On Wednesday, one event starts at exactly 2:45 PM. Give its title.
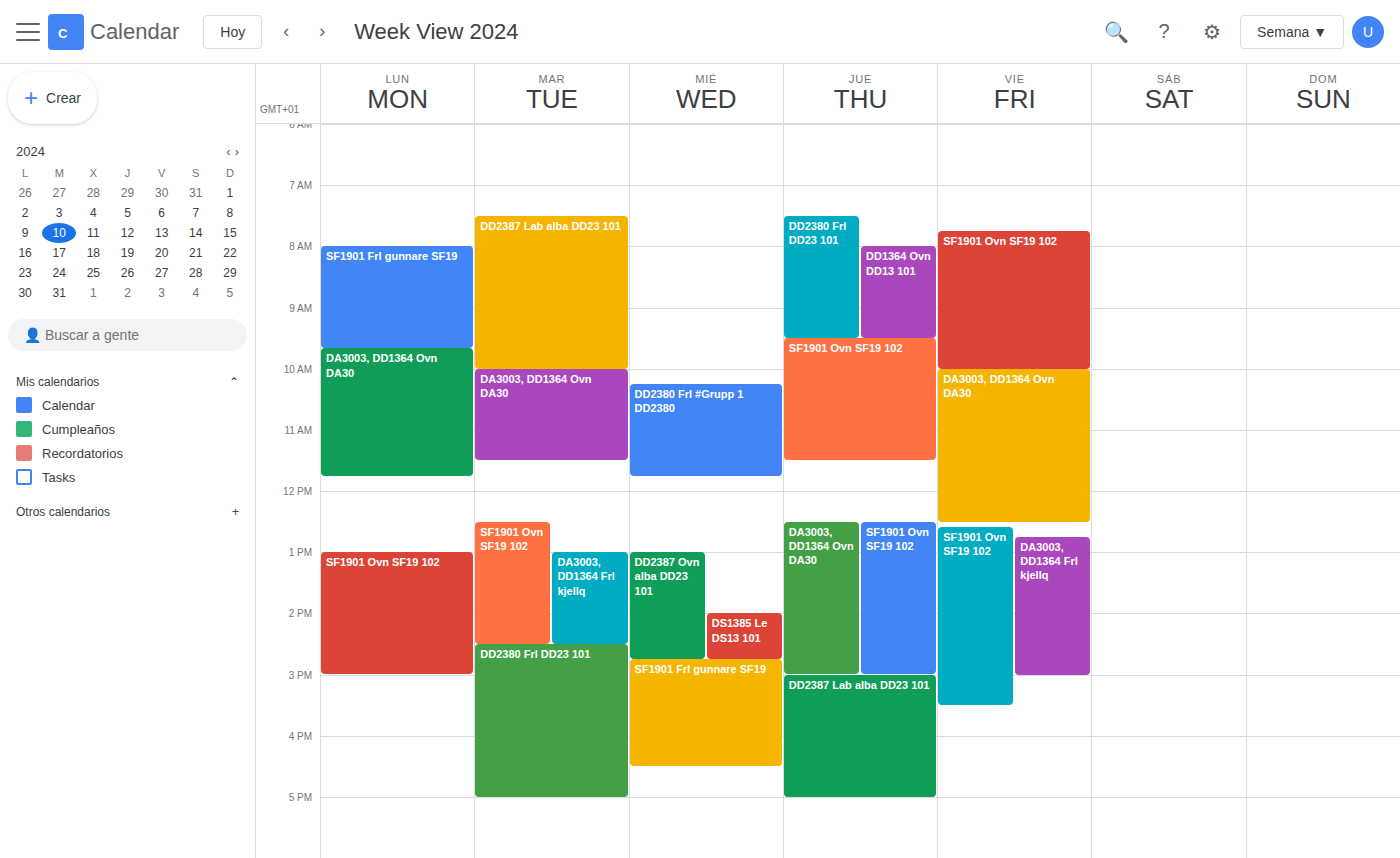
"SF1901 Frl gunnare SF19"